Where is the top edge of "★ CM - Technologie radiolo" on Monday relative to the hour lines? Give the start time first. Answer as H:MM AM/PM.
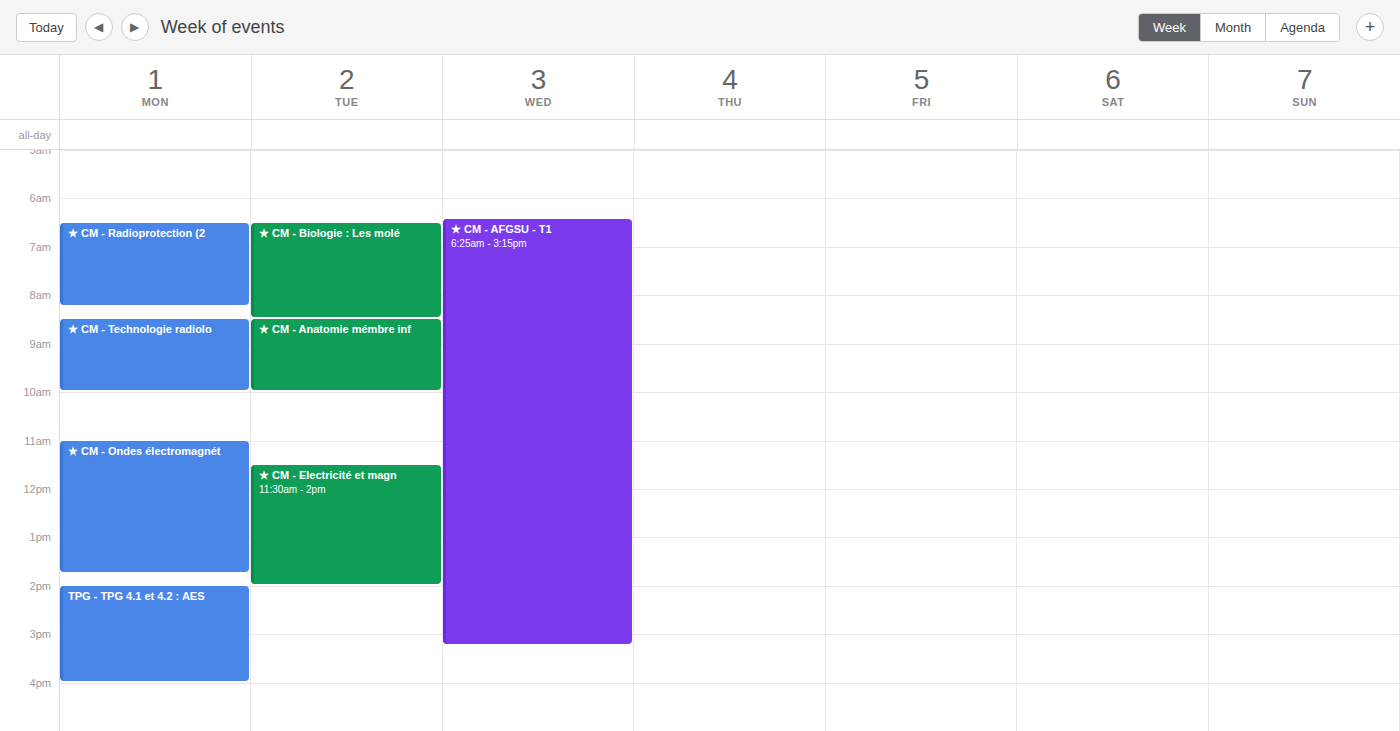
8:30 AM -- halfway between the 8 AM and 9 AM lines.